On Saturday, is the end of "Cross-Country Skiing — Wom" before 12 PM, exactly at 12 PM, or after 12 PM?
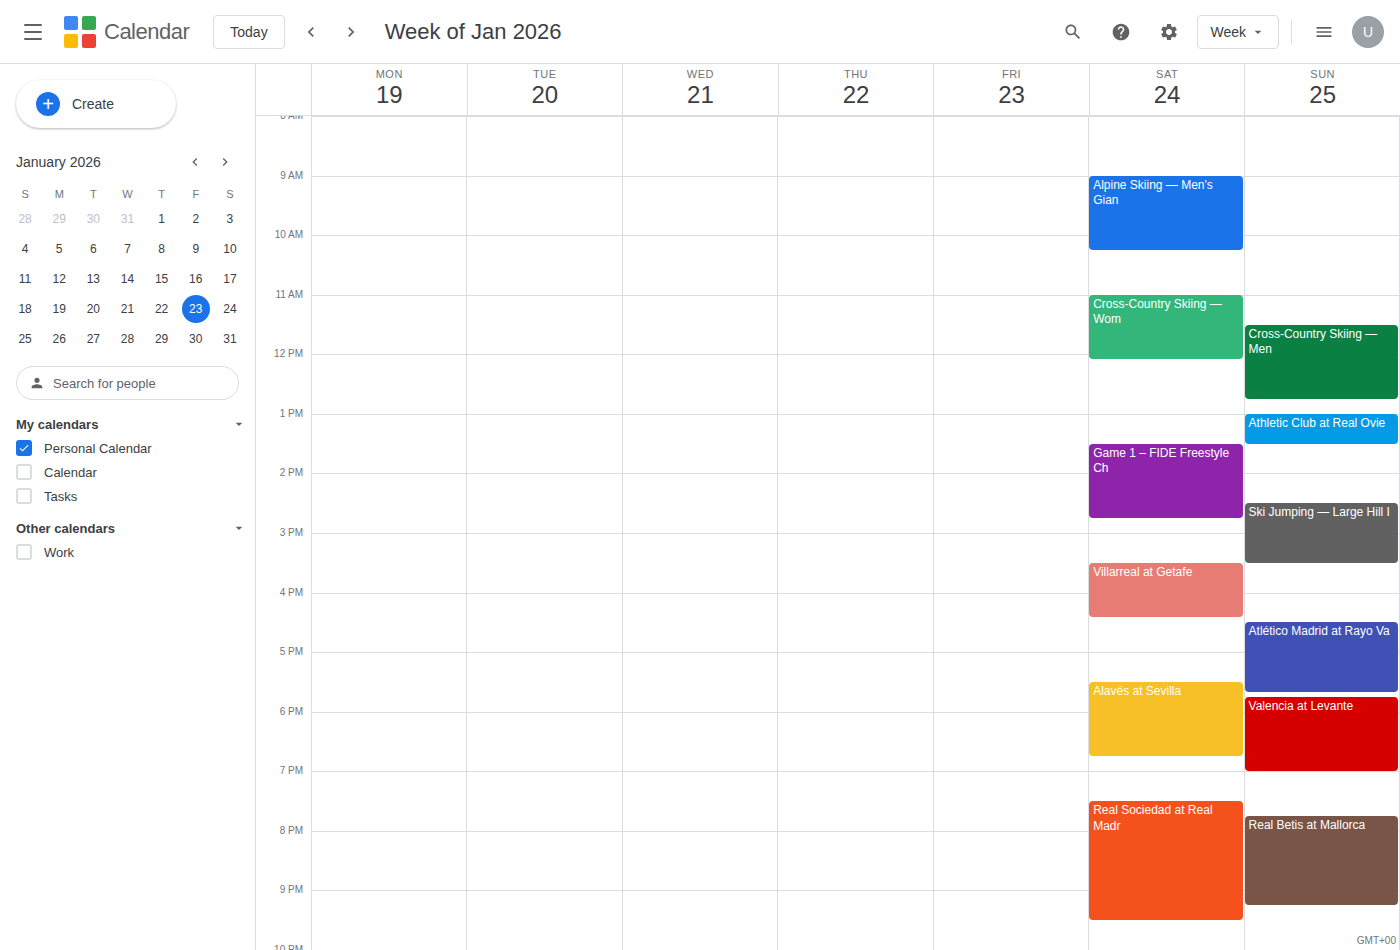
12:05 PM -- after 12 PM, 5 minutes below the 12 PM line.